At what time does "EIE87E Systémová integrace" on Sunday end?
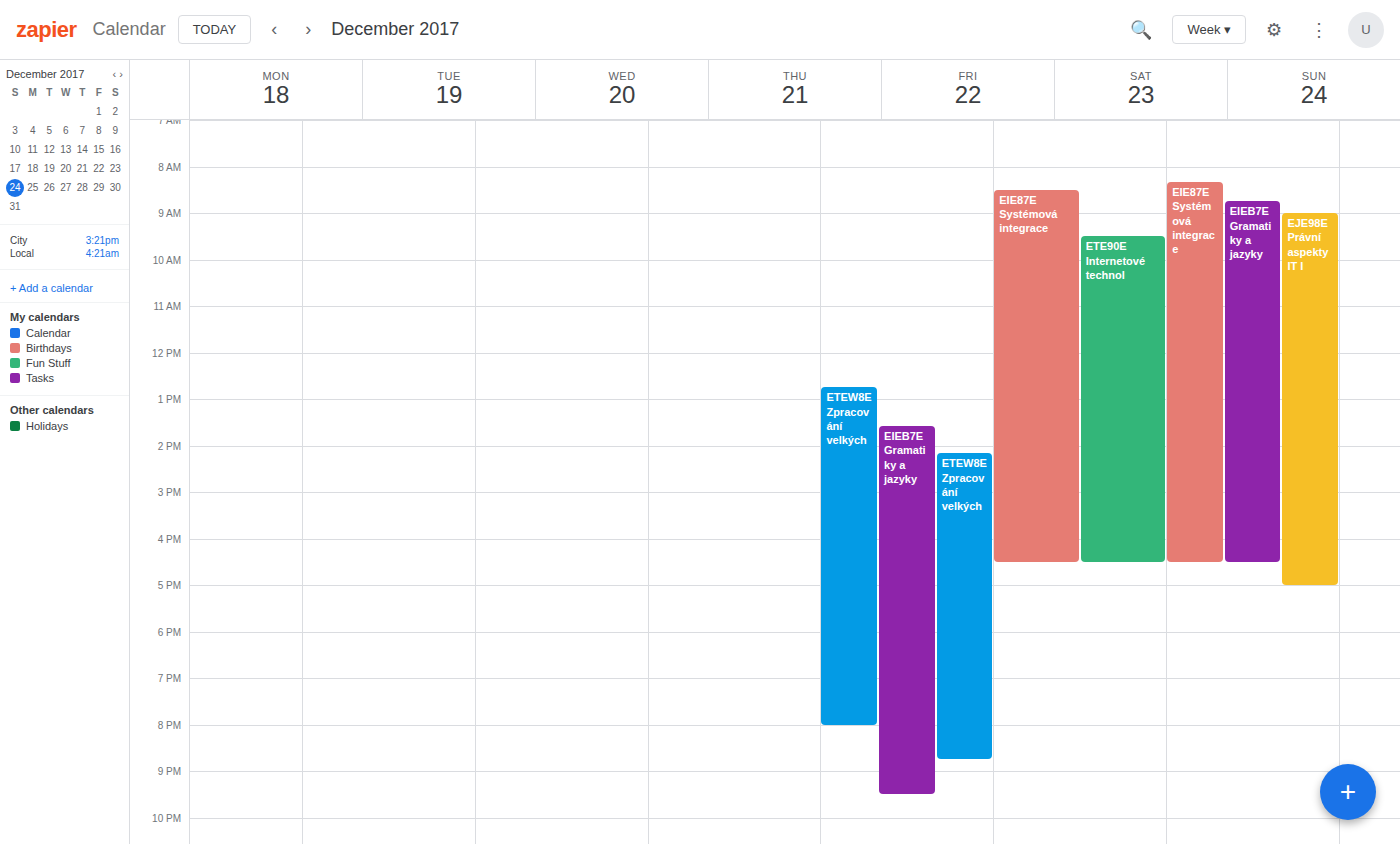
4:30 PM